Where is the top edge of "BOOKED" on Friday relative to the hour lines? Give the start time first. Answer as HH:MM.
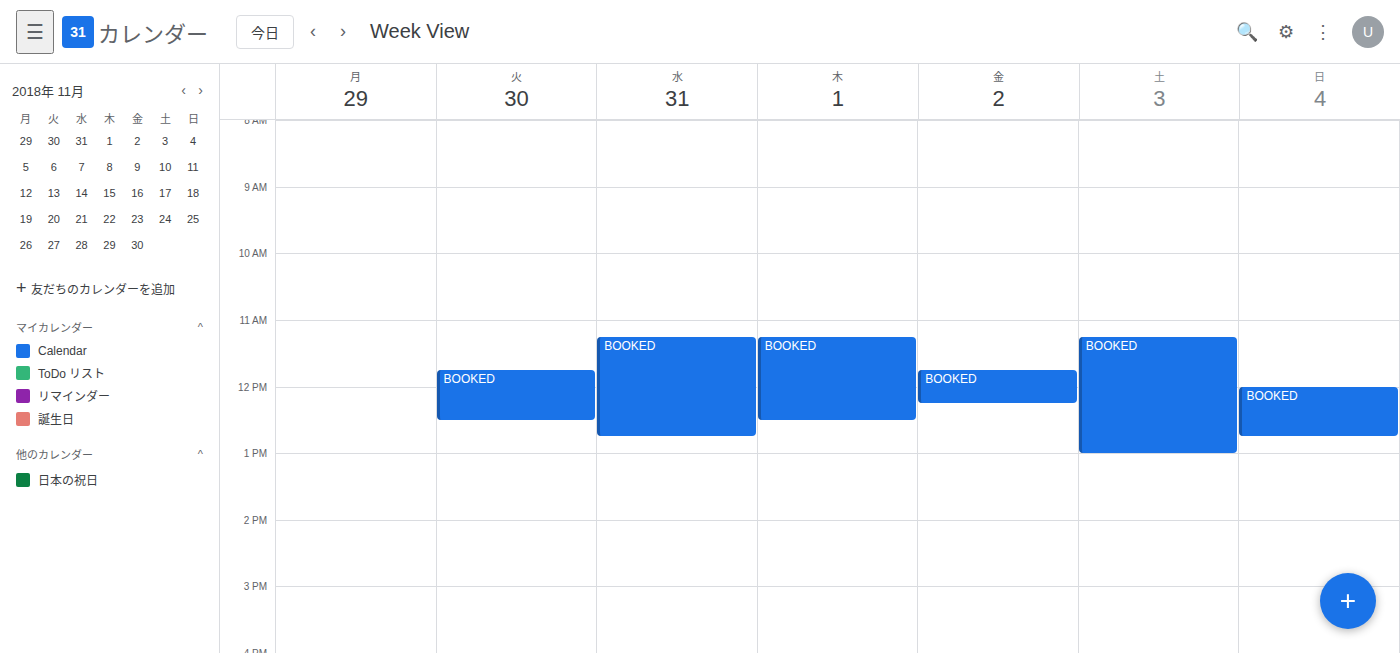
11:45 -- neither: three quarters of the way from the 11:00 line to the 12:00 line.